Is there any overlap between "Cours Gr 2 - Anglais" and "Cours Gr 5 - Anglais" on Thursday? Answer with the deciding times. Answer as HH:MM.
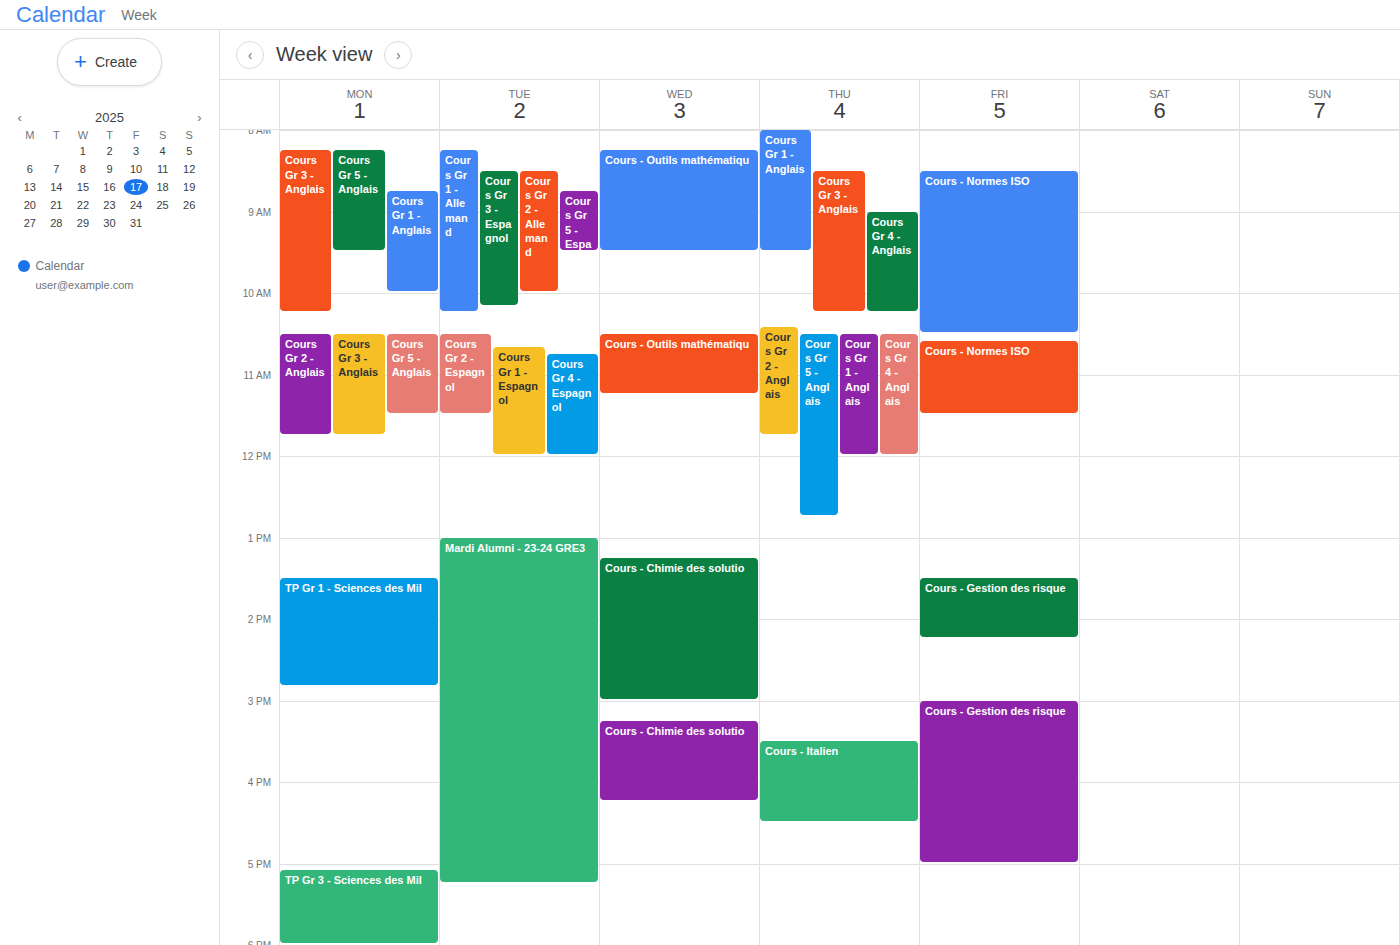
"Cours Gr 5 - Anglais" starts at 10:30, before "Cours Gr 2 - Anglais" ends at 11:45 -- they overlap.